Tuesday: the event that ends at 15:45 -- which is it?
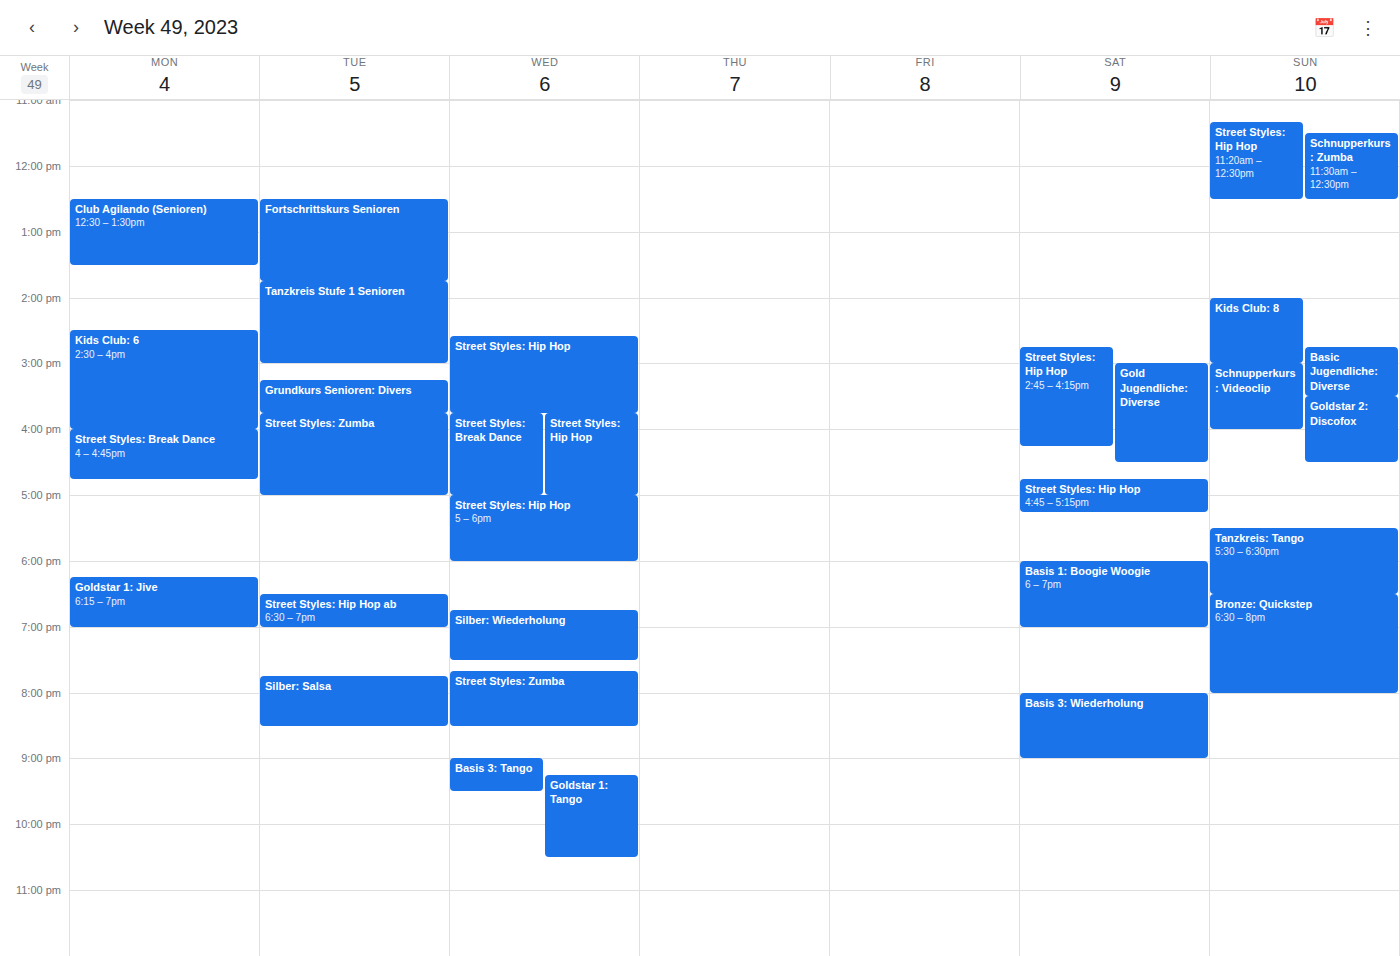
"Grundkurs Senioren: Divers"